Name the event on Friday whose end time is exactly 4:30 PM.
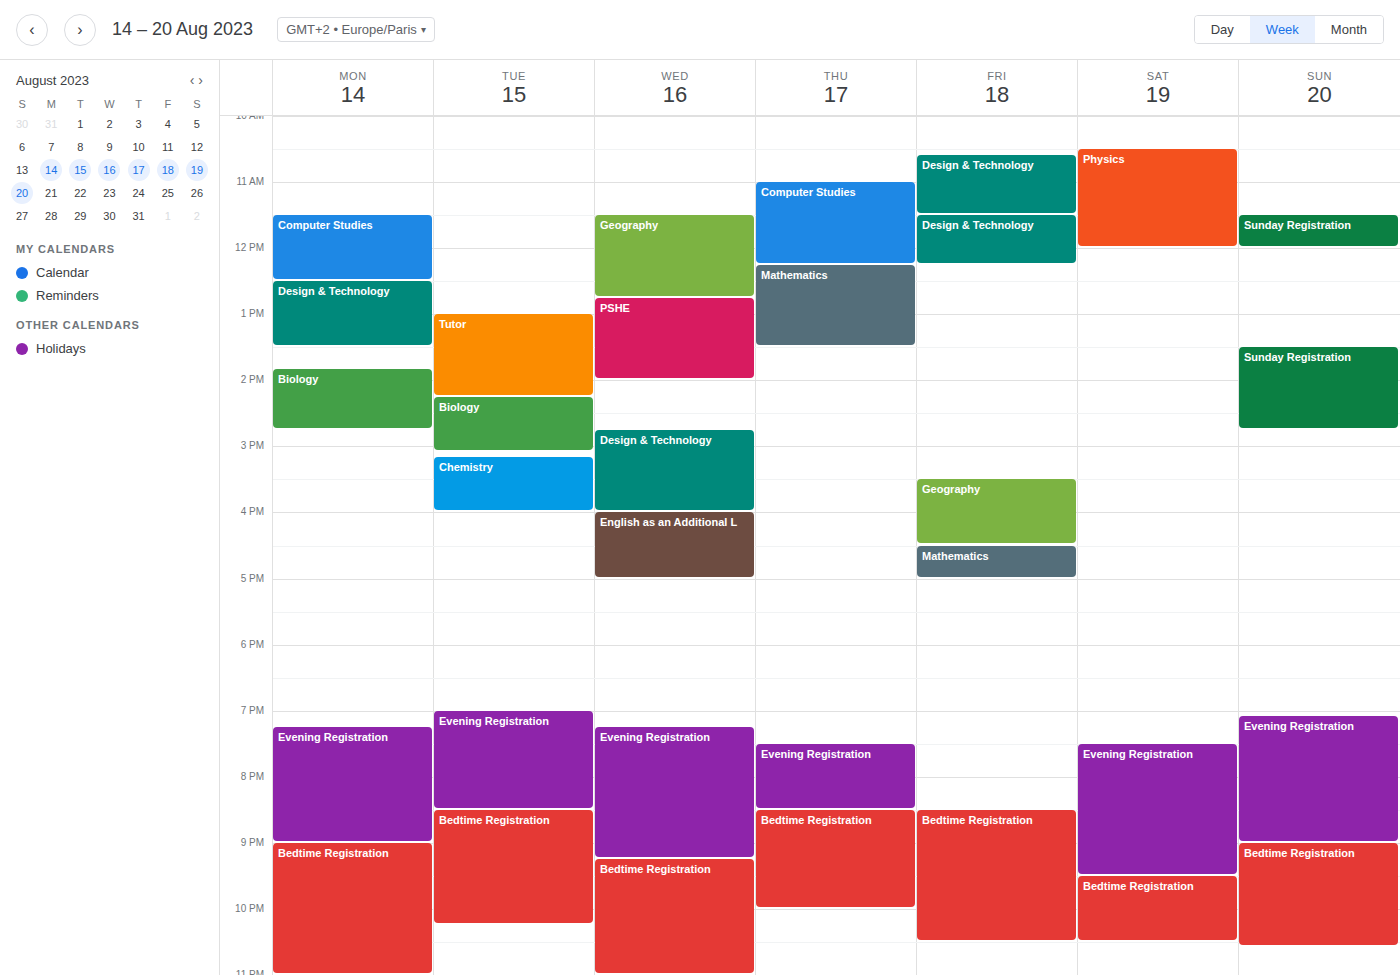
"Geography"